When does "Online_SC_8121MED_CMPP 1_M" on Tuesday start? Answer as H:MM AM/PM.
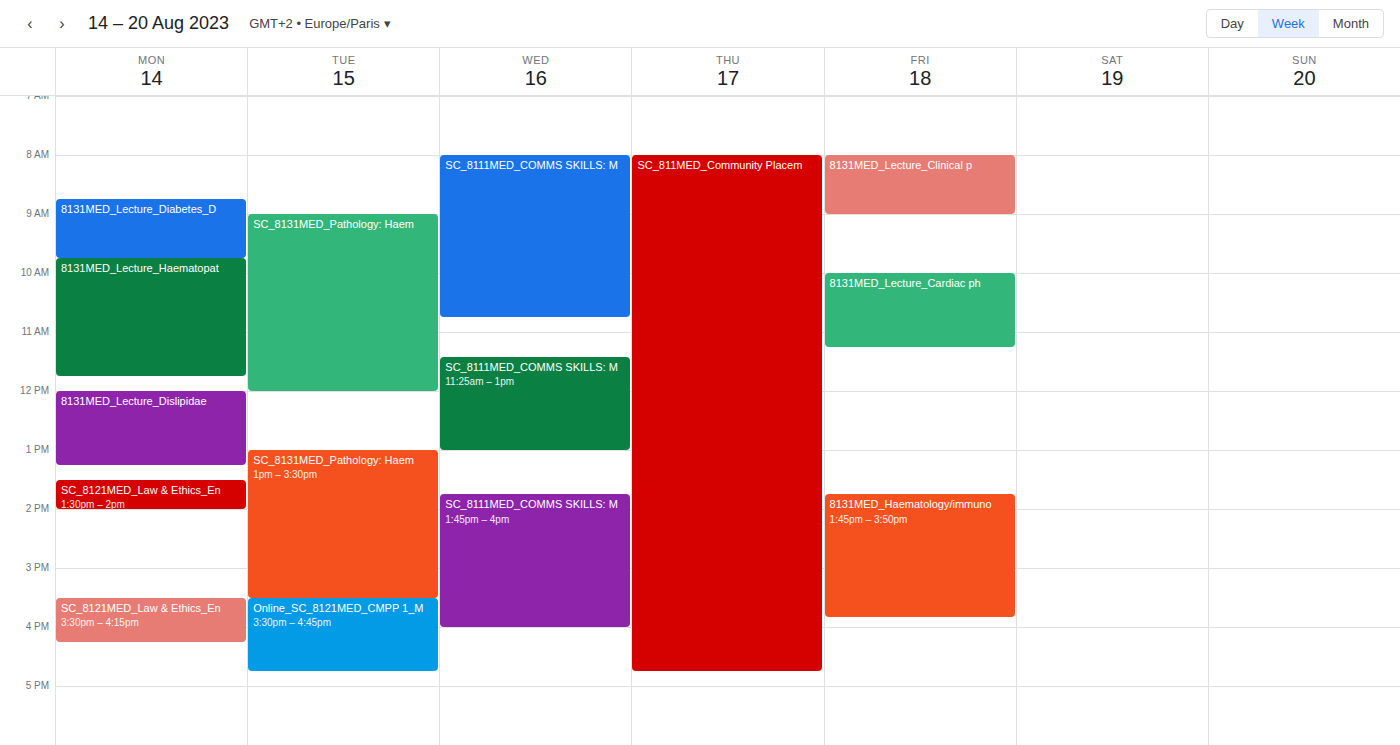
3:30 PM